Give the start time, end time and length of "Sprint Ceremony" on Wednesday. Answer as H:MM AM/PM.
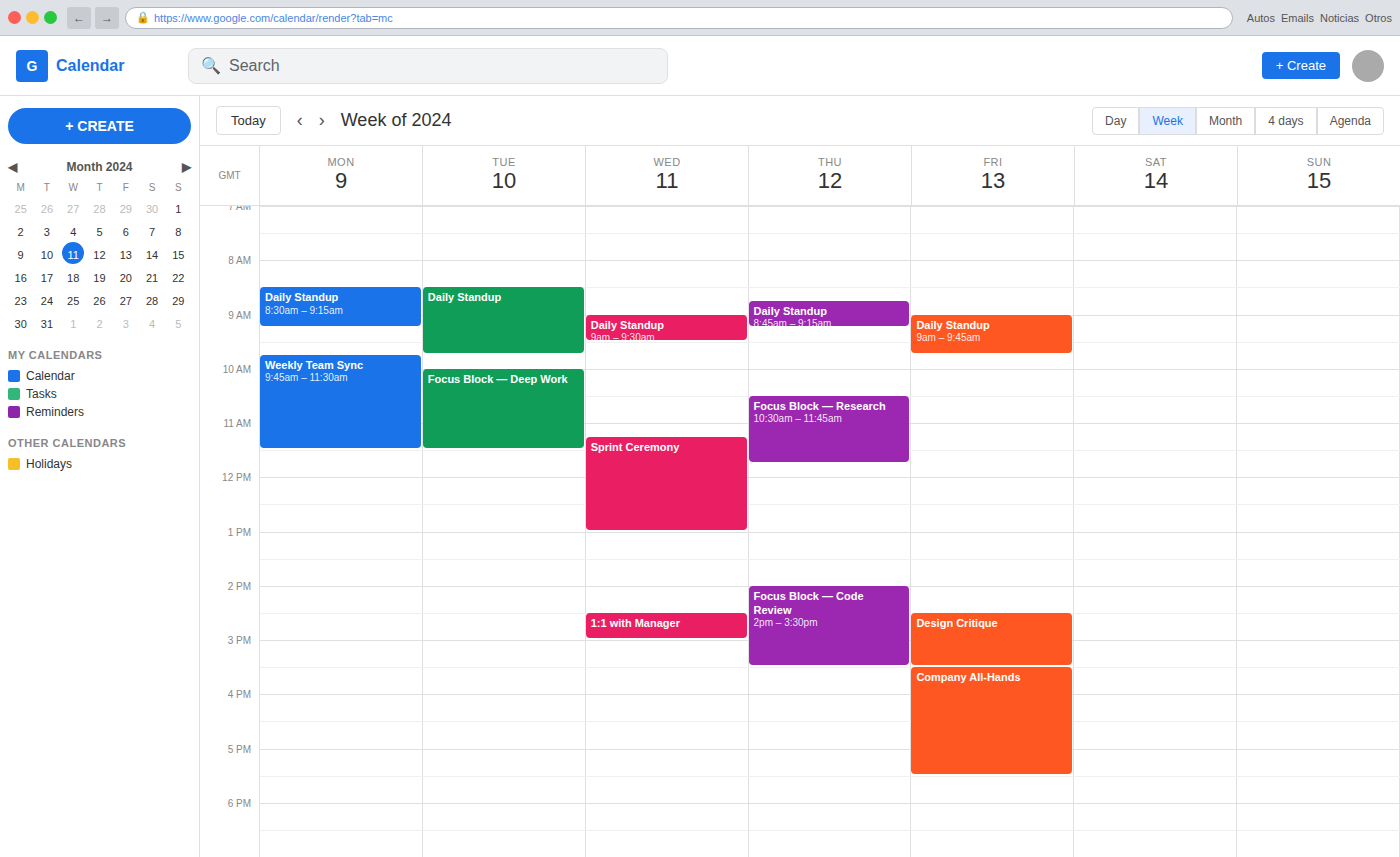
11:15 AM to 1:00 PM, 1 hour 45 minutes